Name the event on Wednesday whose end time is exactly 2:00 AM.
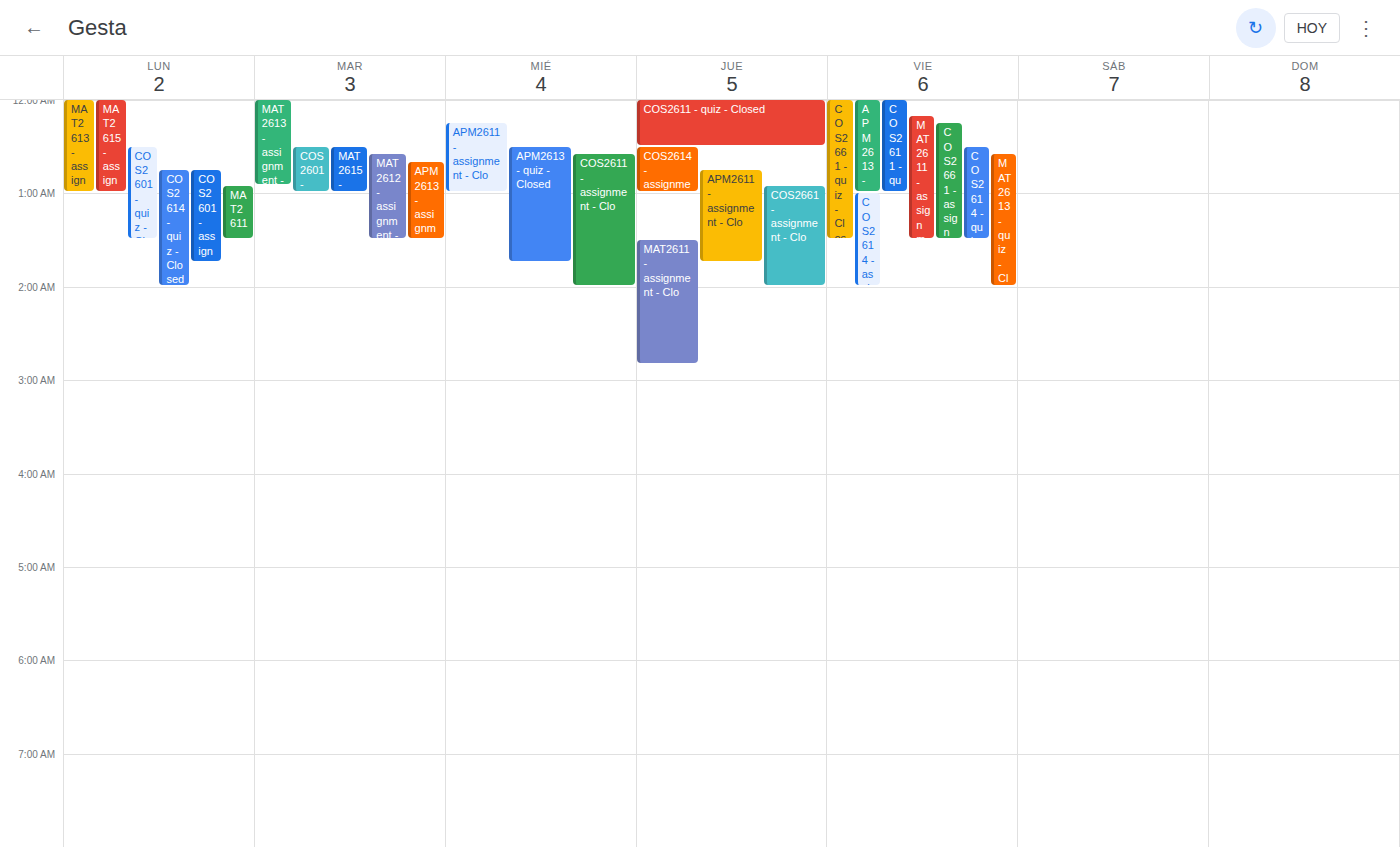
"COS2611 - assignment - Clo"